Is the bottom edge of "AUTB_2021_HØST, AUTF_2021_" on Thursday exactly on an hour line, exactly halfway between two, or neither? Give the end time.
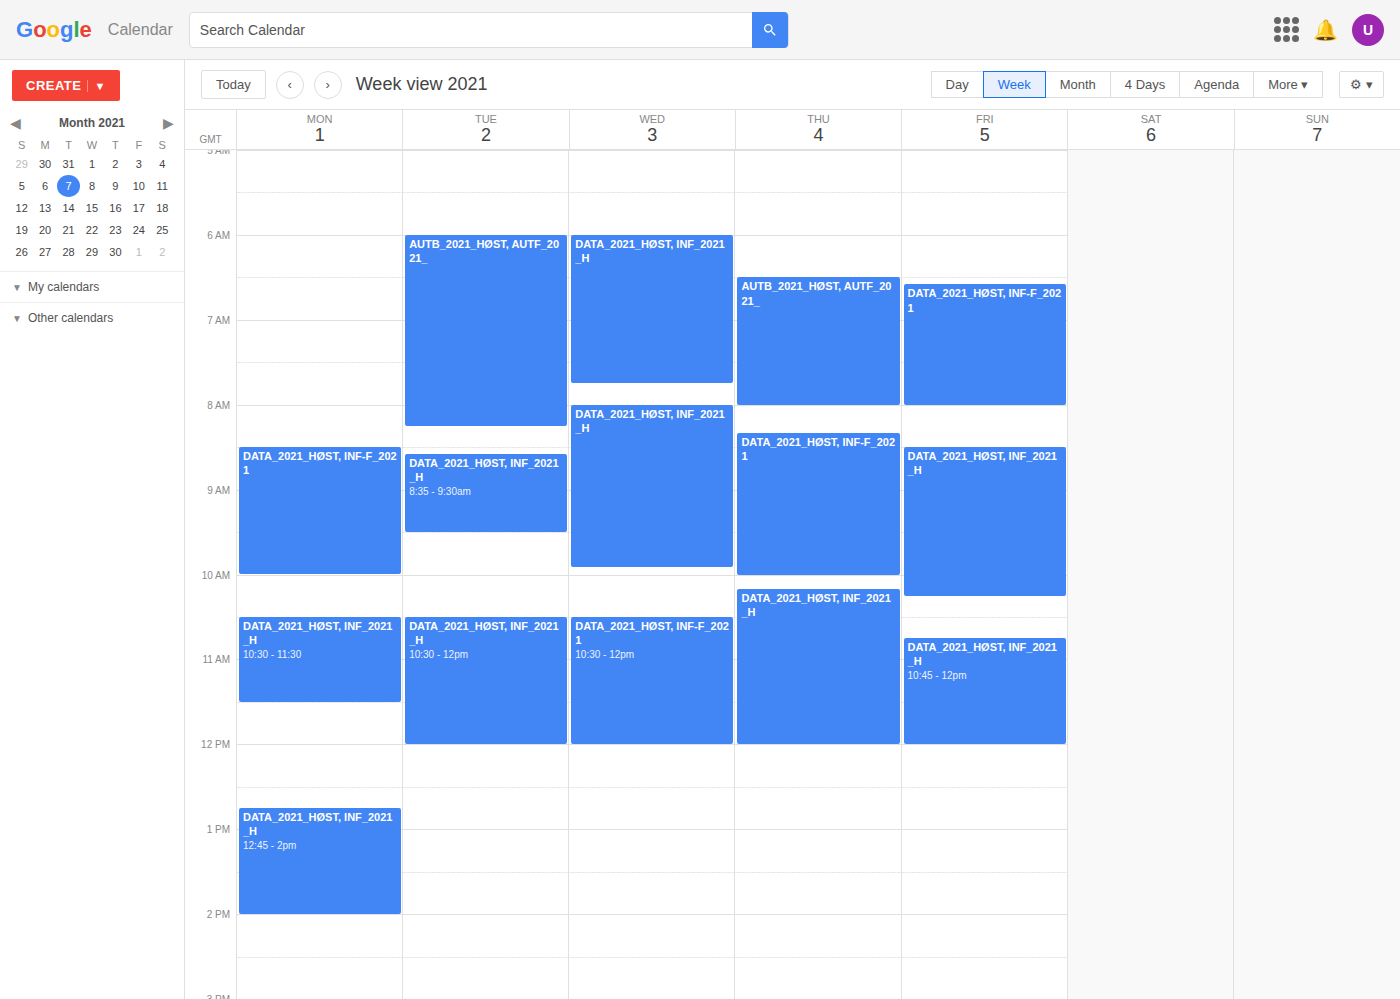
8:00 AM -- exactly on the 8 AM line.